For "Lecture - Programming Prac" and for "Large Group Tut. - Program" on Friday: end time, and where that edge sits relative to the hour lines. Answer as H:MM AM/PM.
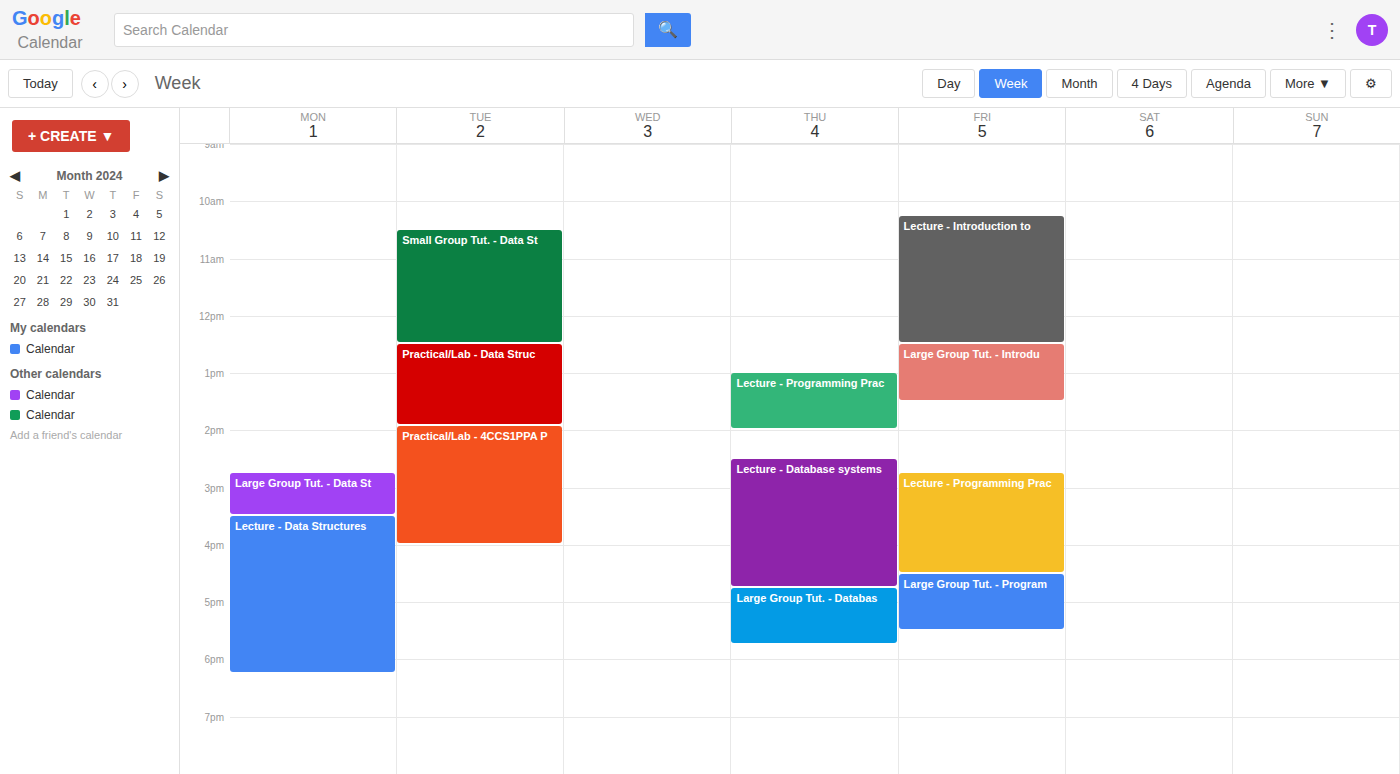
"Lecture - Programming Prac": 4:30 PM, halfway between the 4 PM and 5 PM lines. "Large Group Tut. - Program": 5:30 PM, halfway between the 5 PM and 6 PM lines.